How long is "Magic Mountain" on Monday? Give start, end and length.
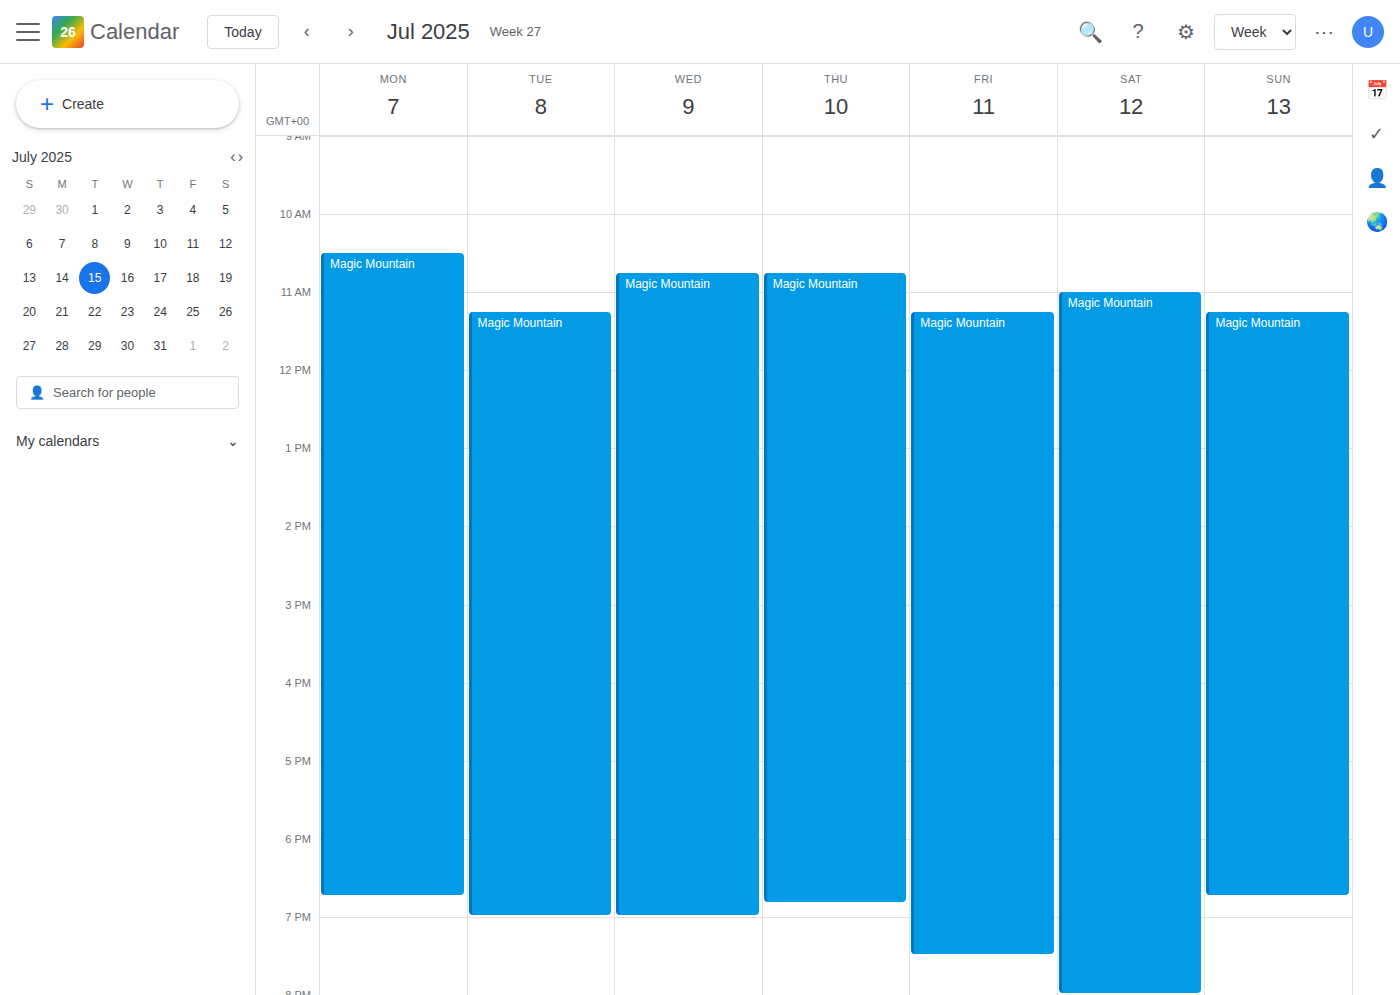
10:30 AM to 6:45 PM, 8 hours 15 minutes